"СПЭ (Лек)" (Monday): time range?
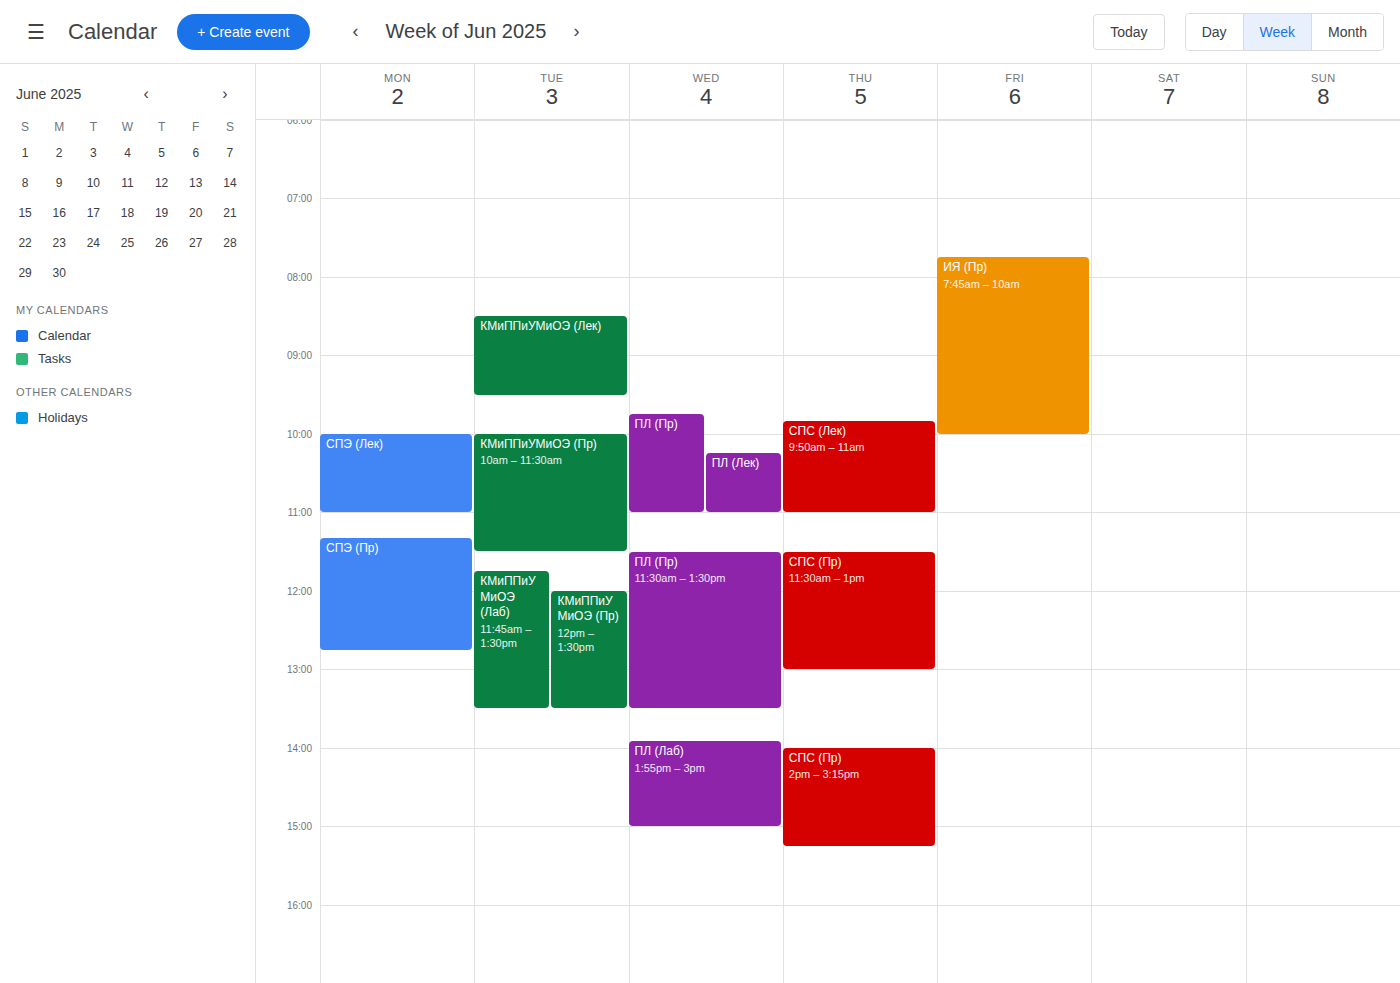
10:00 AM to 11:00 AM